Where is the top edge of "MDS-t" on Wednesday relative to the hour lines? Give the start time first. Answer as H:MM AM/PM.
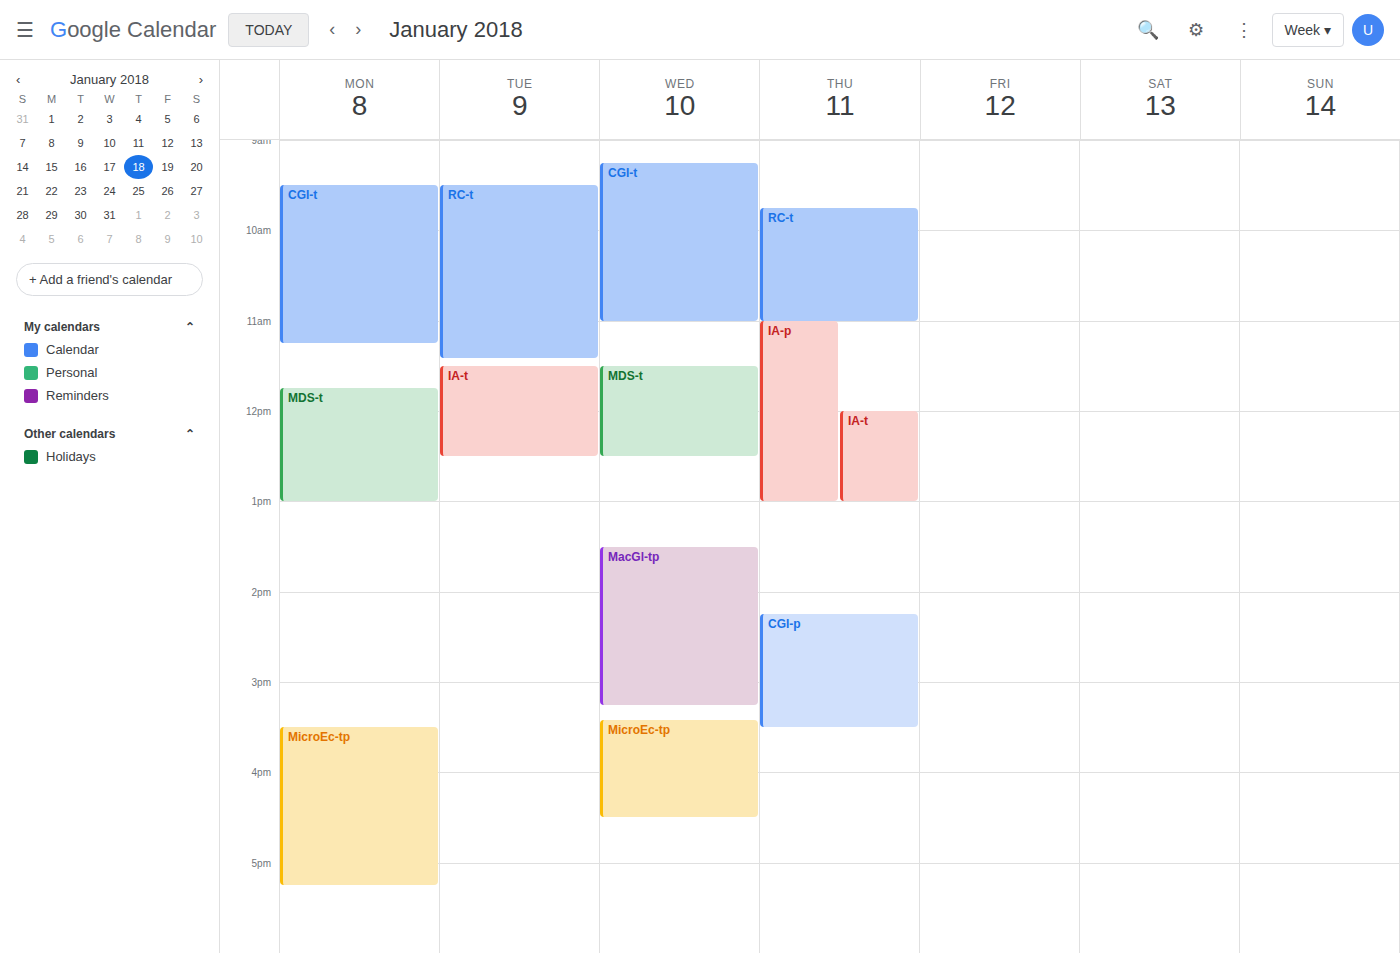
11:30 AM -- halfway between the 11 AM and 12 PM lines.